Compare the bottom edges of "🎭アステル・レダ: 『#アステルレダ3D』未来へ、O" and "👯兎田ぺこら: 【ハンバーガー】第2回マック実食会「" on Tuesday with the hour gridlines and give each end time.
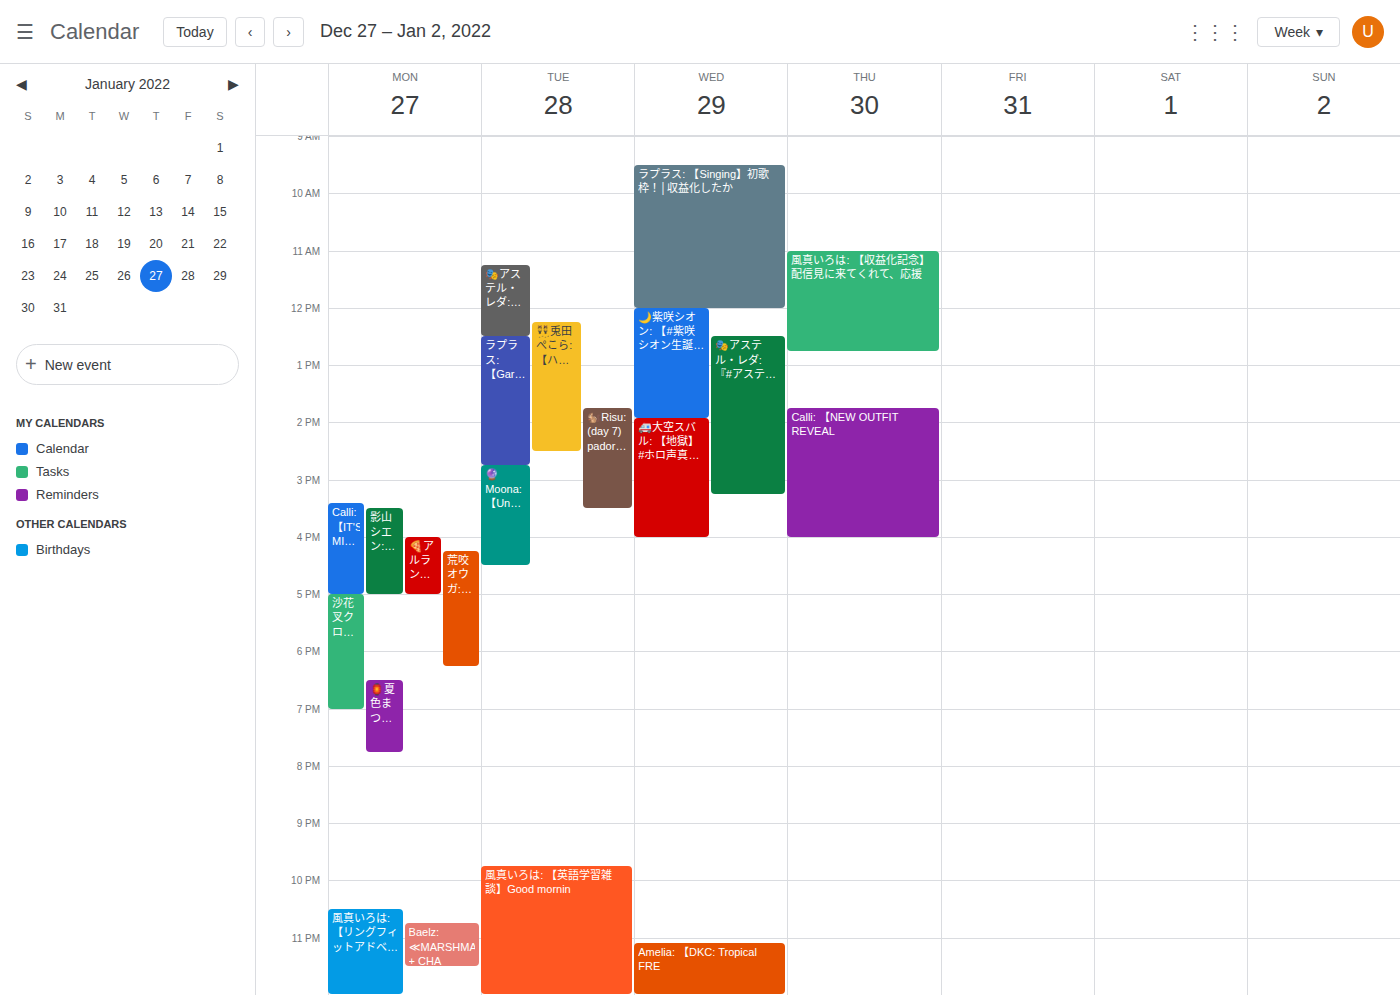
"🎭アステル・レダ: 『#アステルレダ3D』未来へ、O": 12:30, halfway between the 12:00 and 13:00 lines. "👯兎田ぺこら: 【ハンバーガー】第2回マック実食会「": 14:30, halfway between the 14:00 and 15:00 lines.